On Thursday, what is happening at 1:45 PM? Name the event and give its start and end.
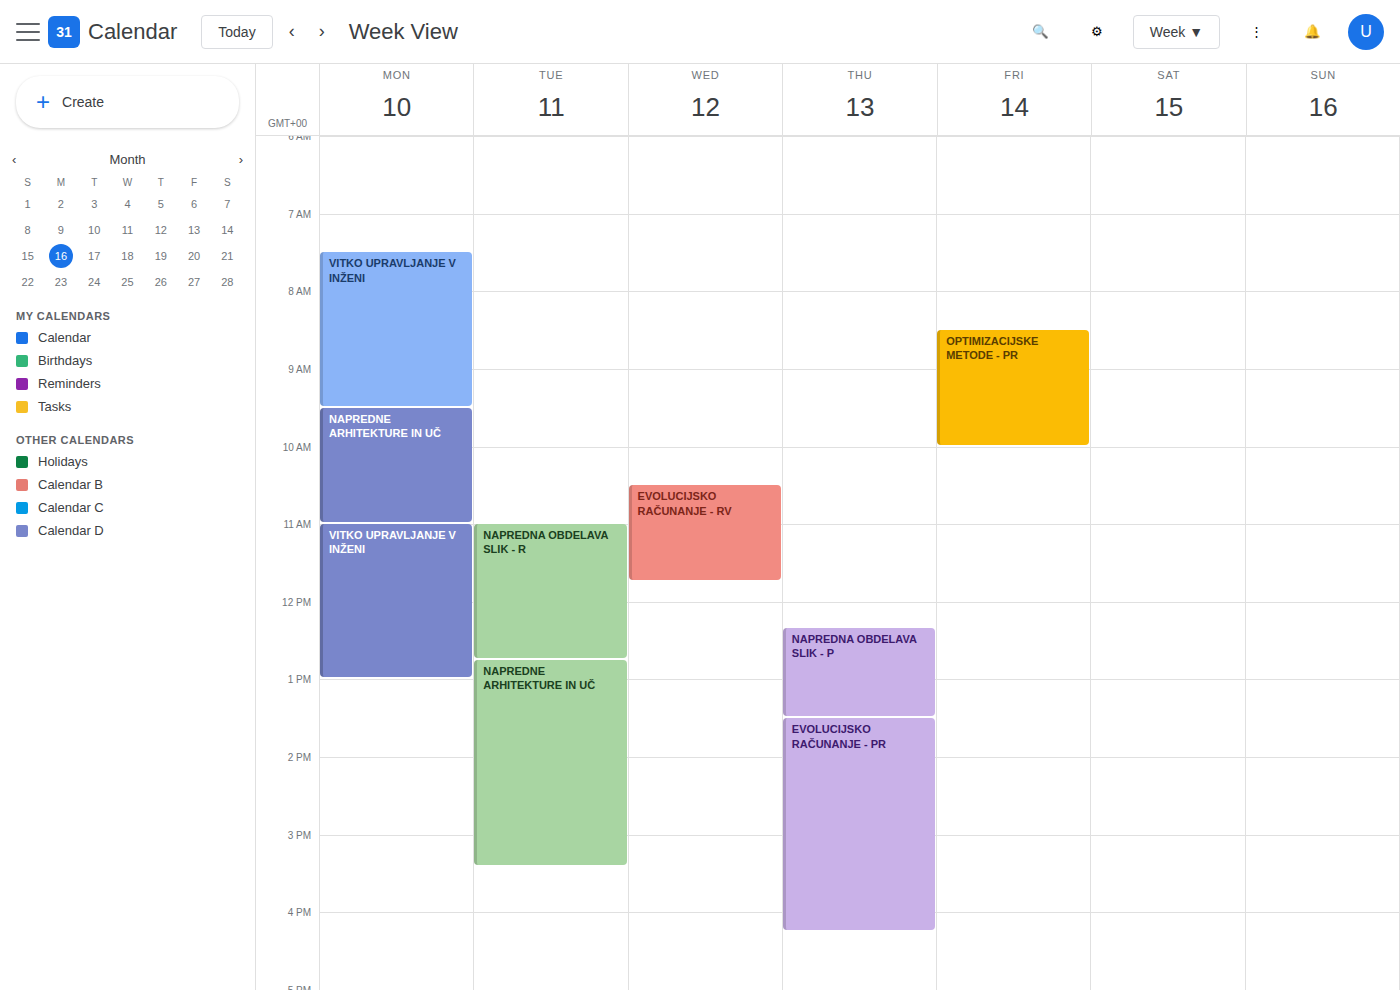
"EVOLUCIJSKO RAČUNANJE - PR", 1:30 PM to 4:15 PM